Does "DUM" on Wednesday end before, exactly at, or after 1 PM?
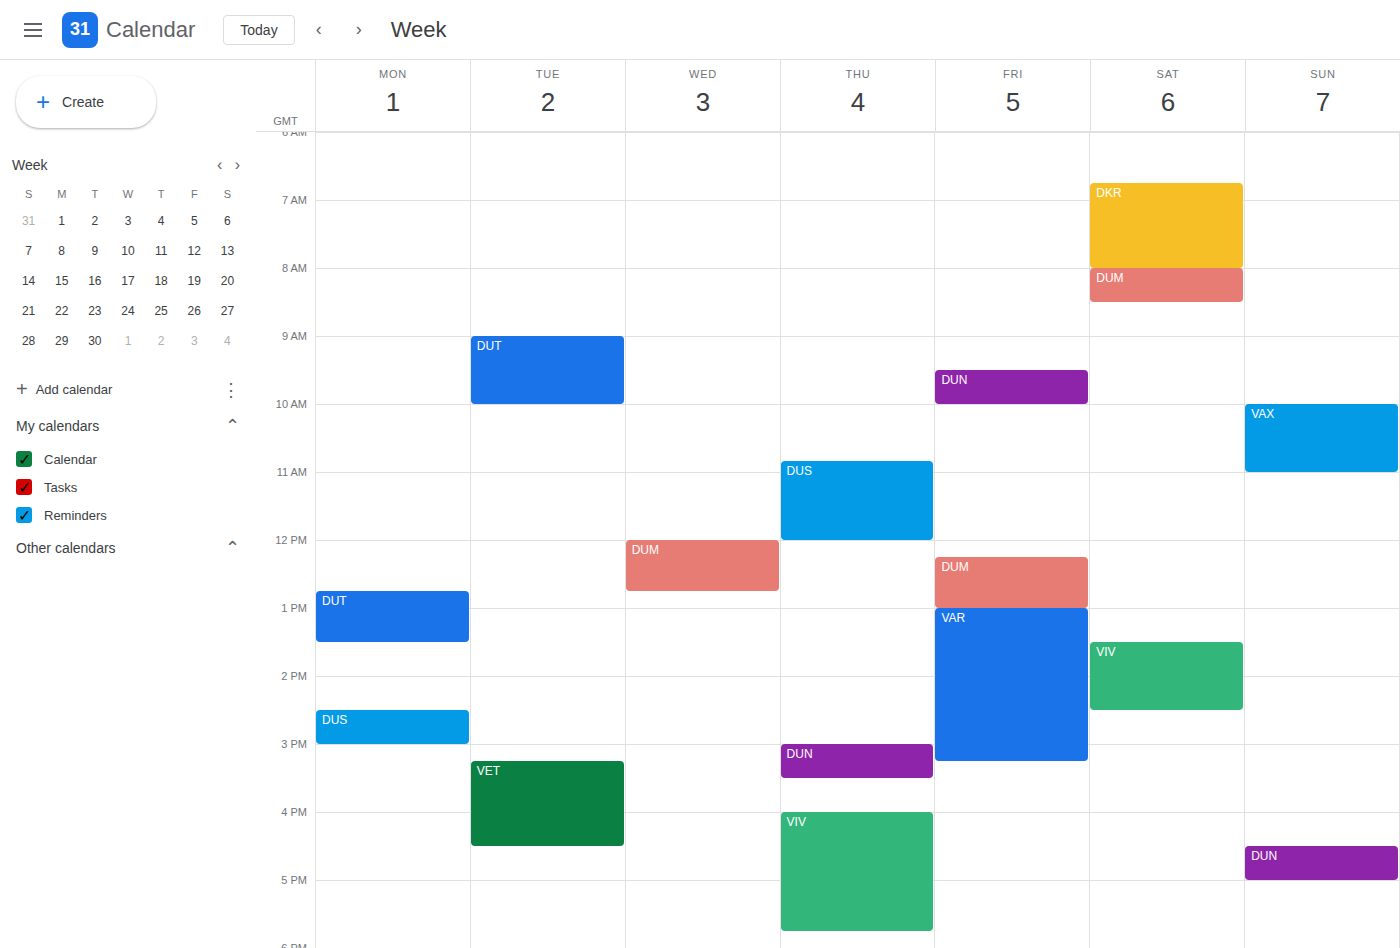
12:45 PM -- before 1 PM, 15 minutes above the 1 PM line.